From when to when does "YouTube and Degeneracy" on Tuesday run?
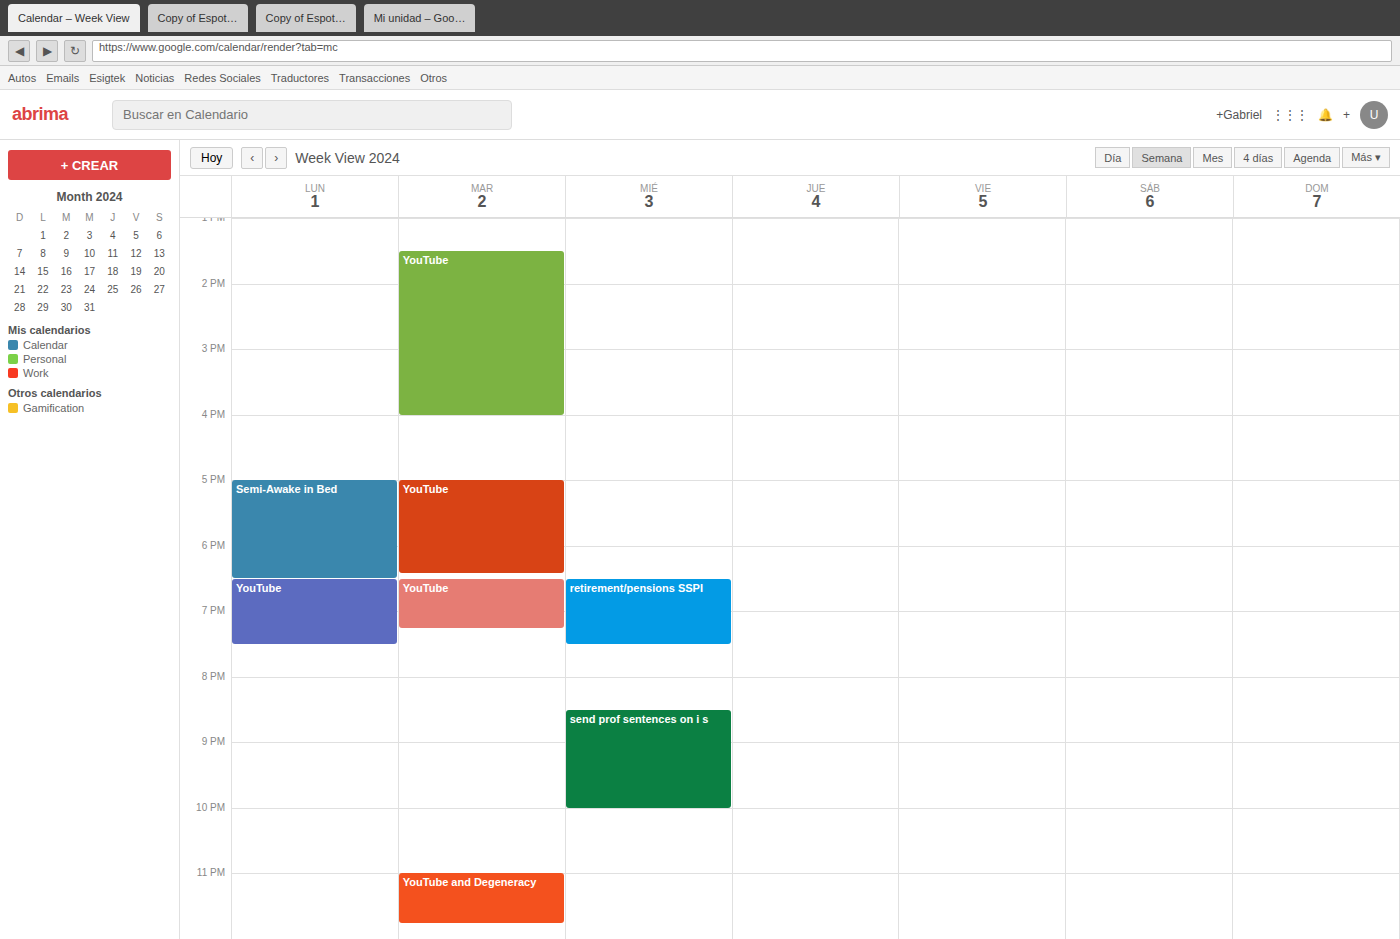
11:00 PM to 11:45 PM